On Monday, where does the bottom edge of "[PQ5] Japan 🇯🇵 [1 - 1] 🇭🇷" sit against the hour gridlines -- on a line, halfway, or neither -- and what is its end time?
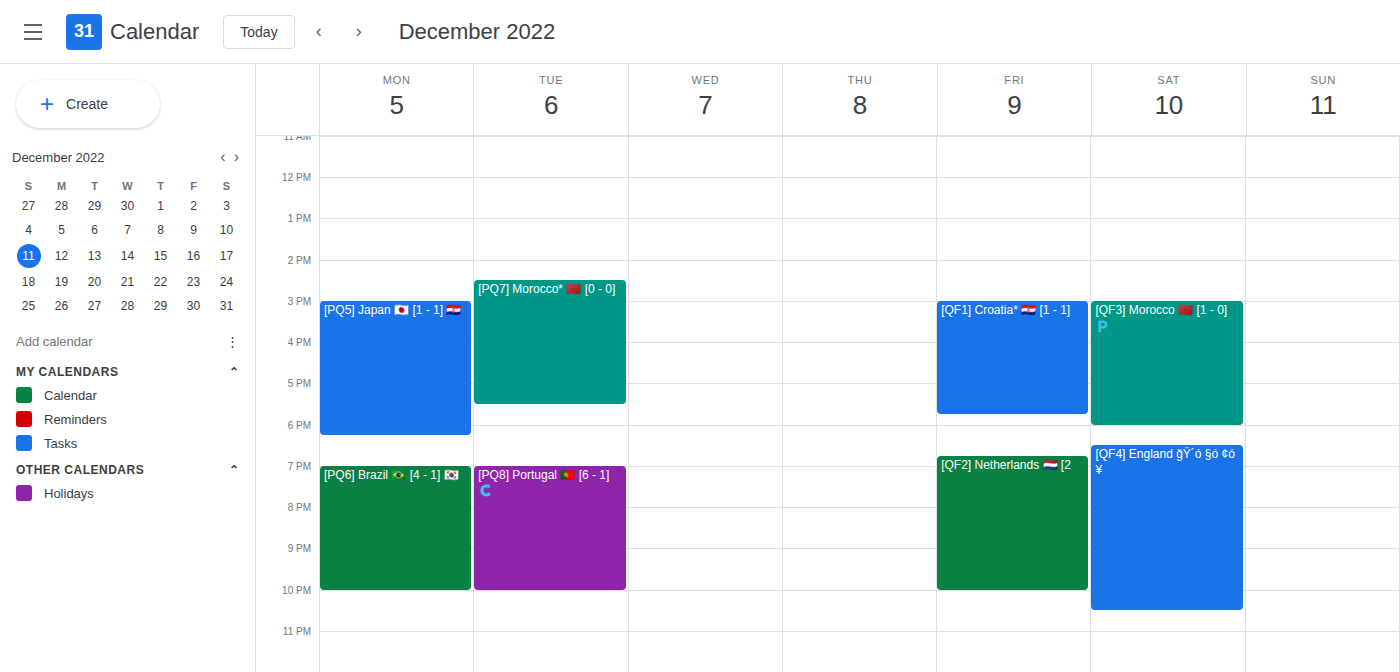
18:15 -- neither: a quarter of the way from the 18:00 line to the 19:00 line.